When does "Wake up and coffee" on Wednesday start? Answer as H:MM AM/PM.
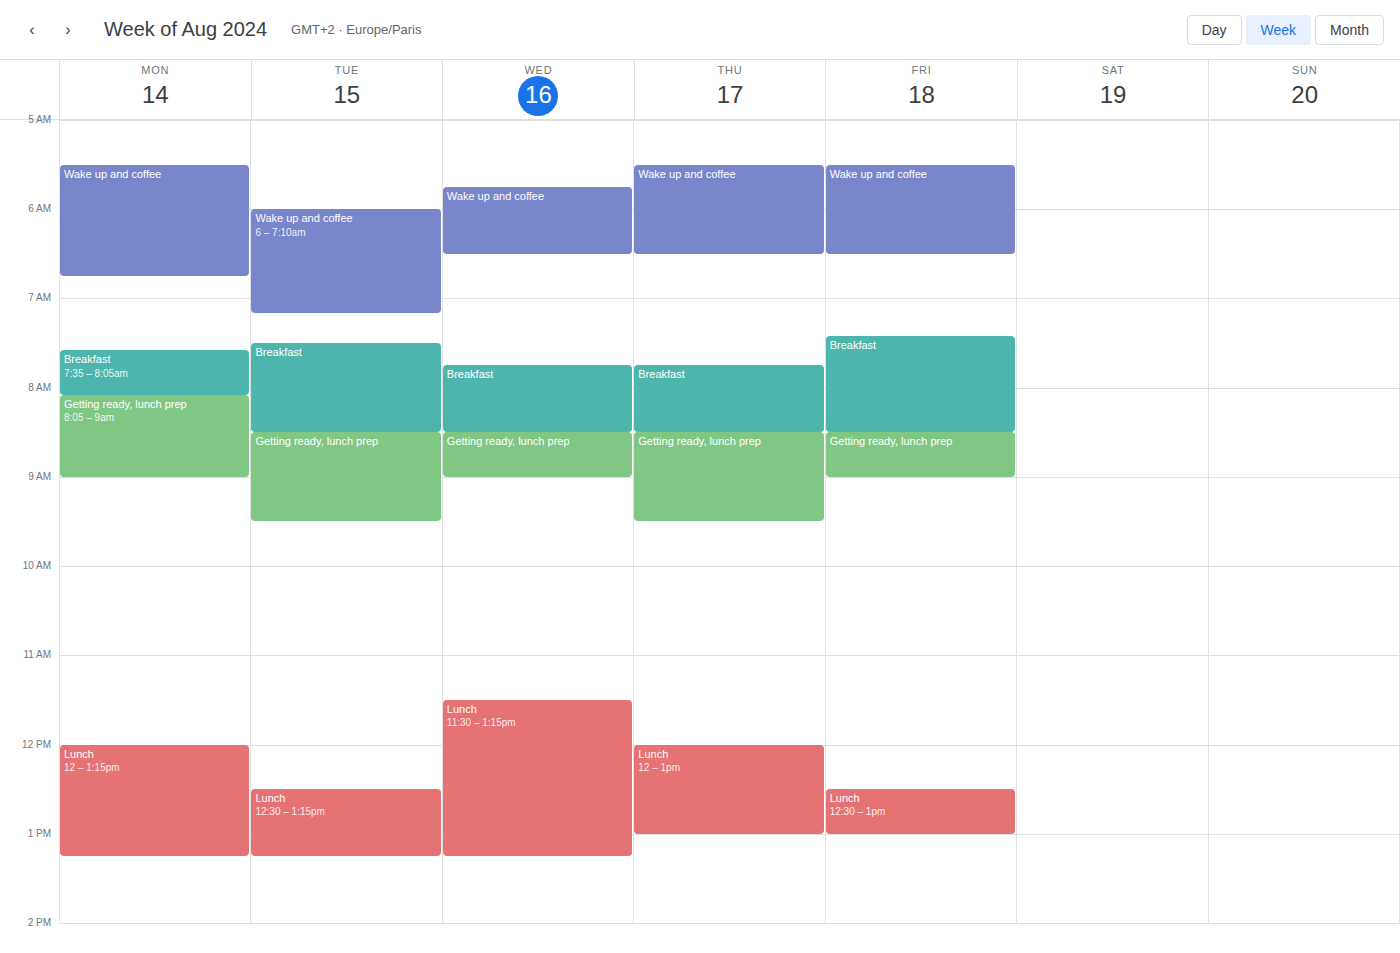
5:45 AM